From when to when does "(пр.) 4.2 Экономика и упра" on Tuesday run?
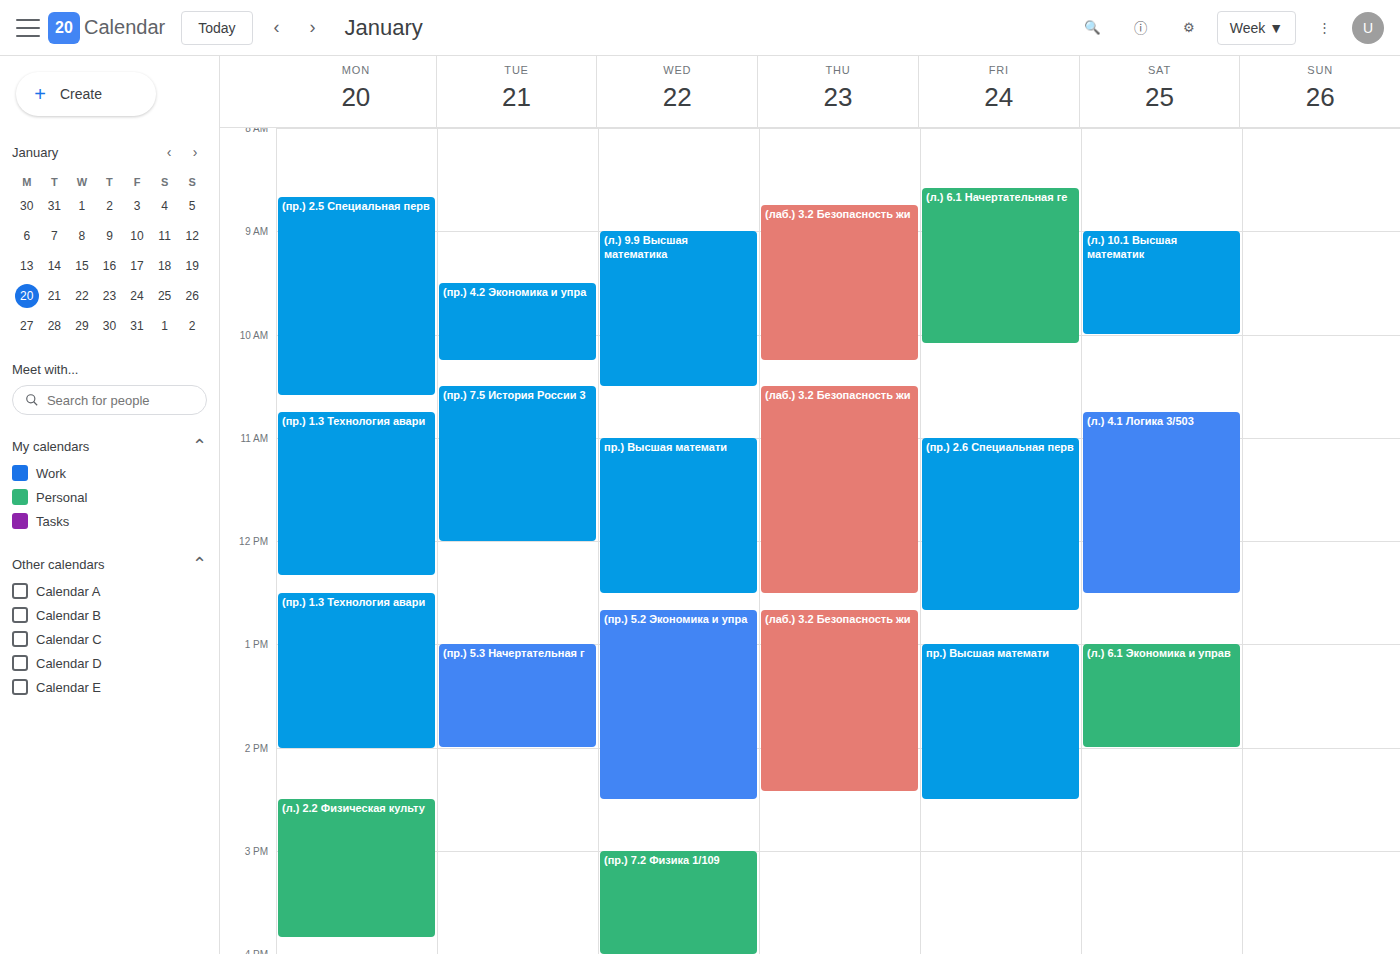
9:30 AM to 10:15 AM